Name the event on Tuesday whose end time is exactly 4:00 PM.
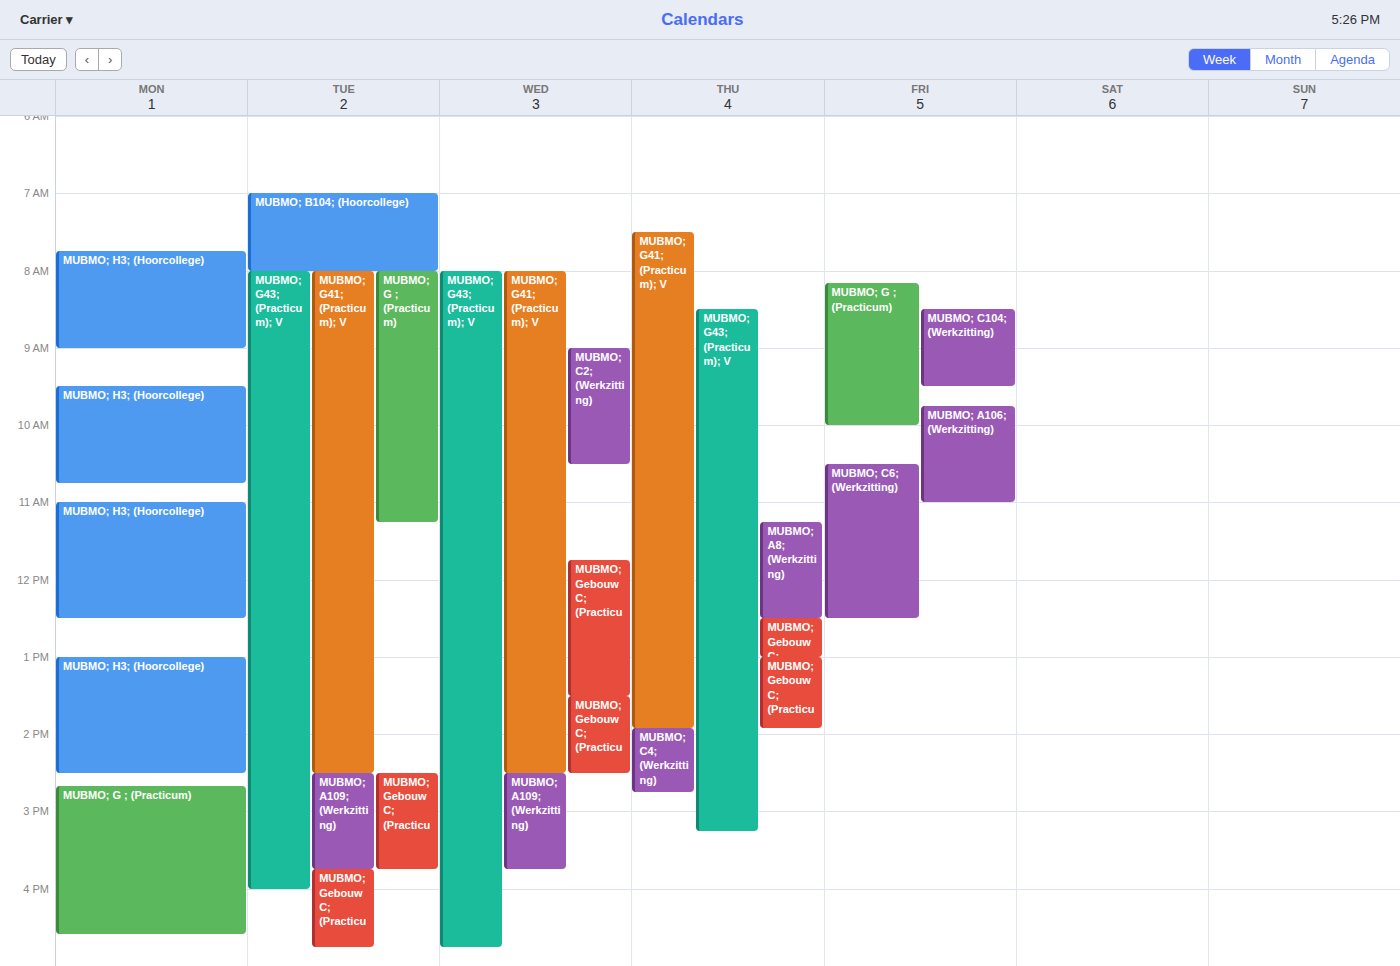
"MUBMO; G43; (Practicum); V"